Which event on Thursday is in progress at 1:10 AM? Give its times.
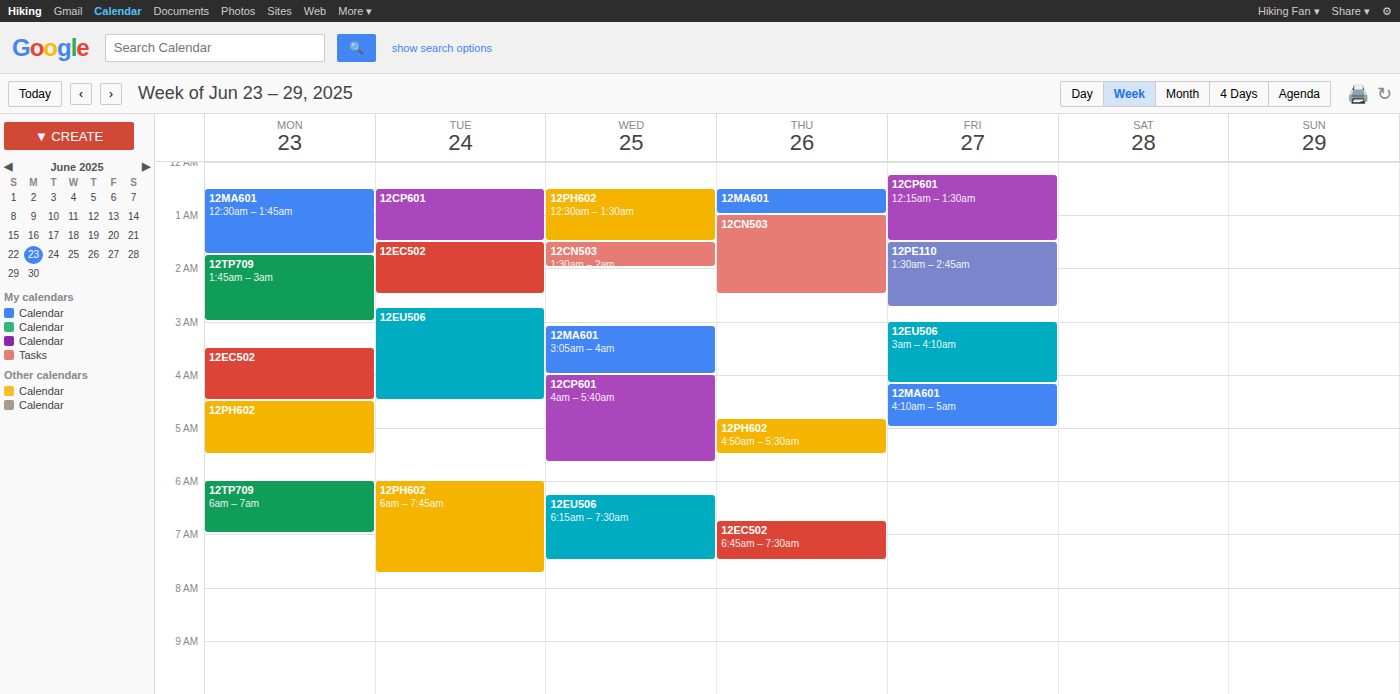
"12CN503", 1:00 AM to 2:30 AM